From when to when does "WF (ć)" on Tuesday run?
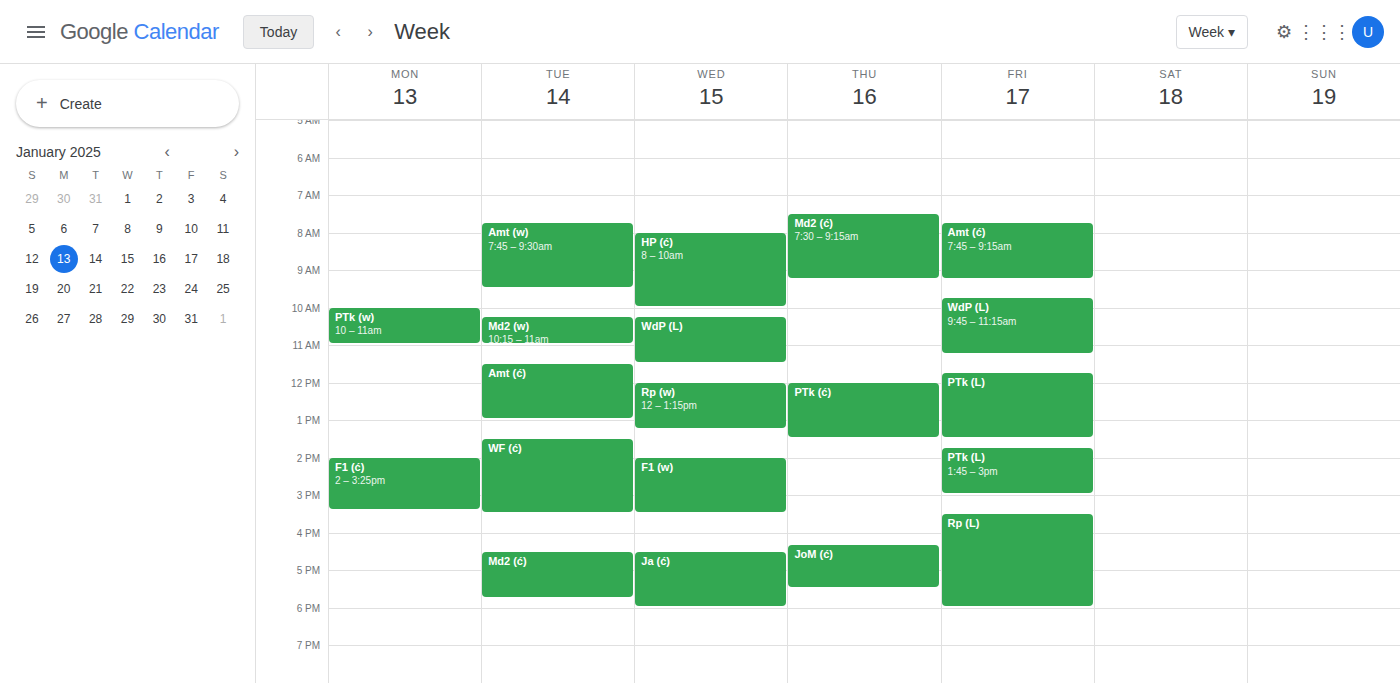
1:30 PM to 3:30 PM